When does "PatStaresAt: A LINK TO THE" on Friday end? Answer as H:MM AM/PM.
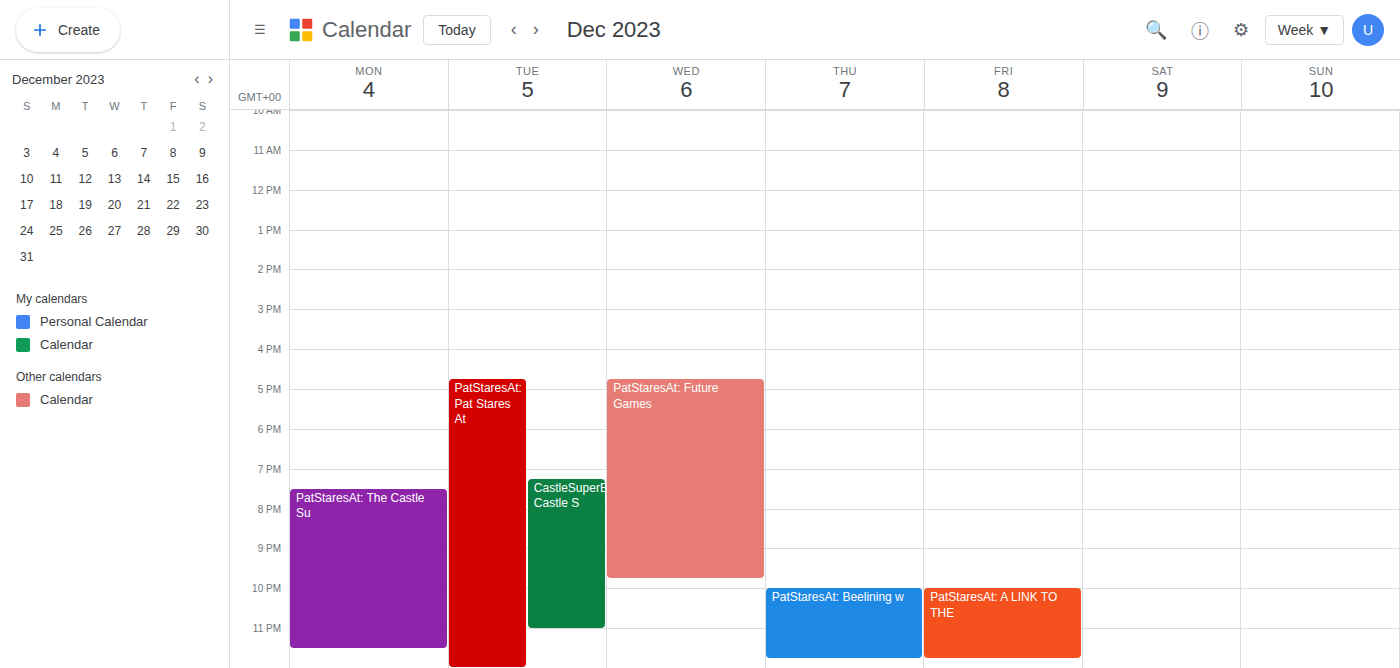
11:45 PM